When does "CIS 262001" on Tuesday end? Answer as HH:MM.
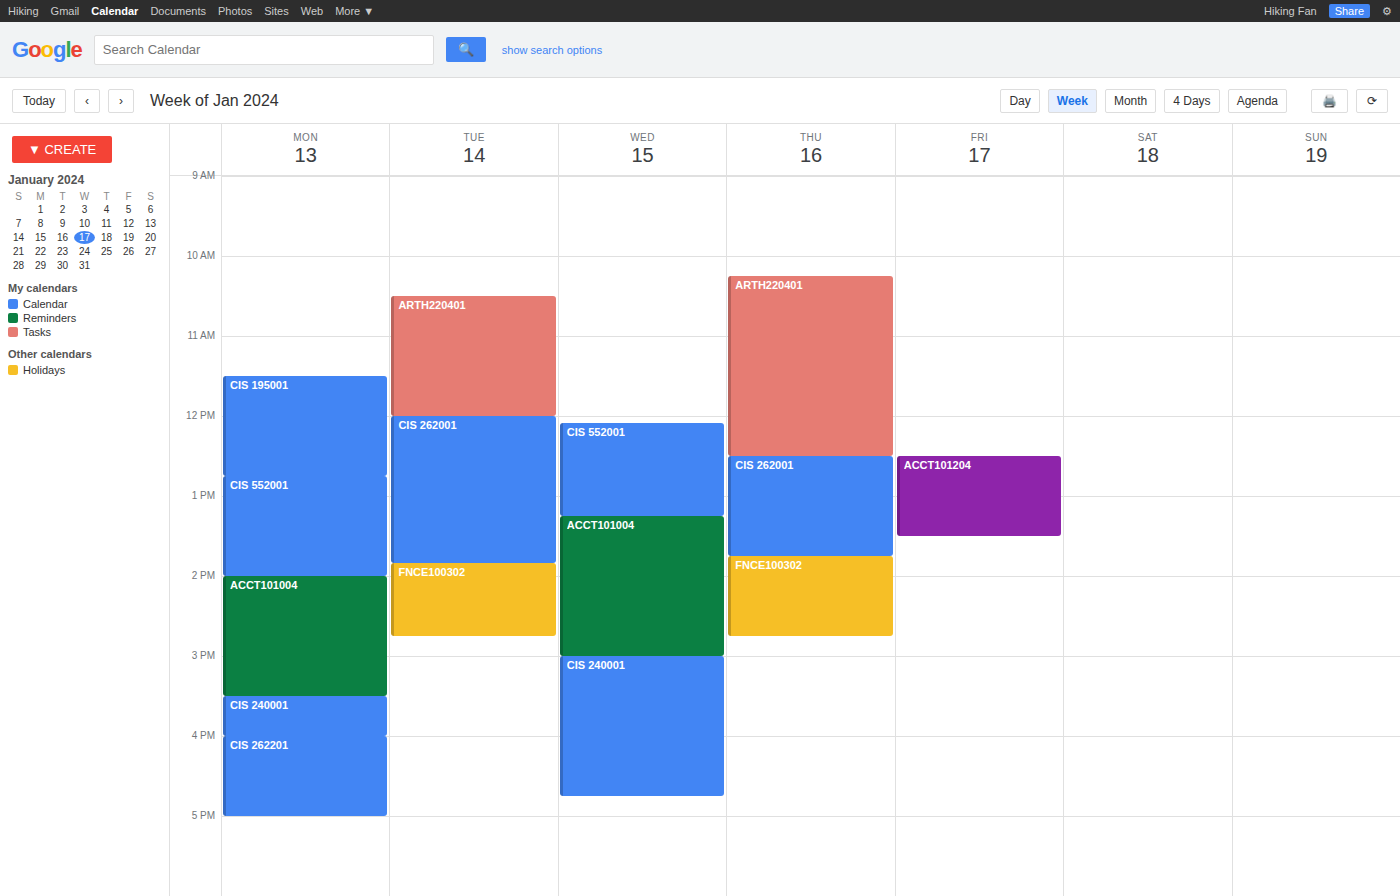
13:50